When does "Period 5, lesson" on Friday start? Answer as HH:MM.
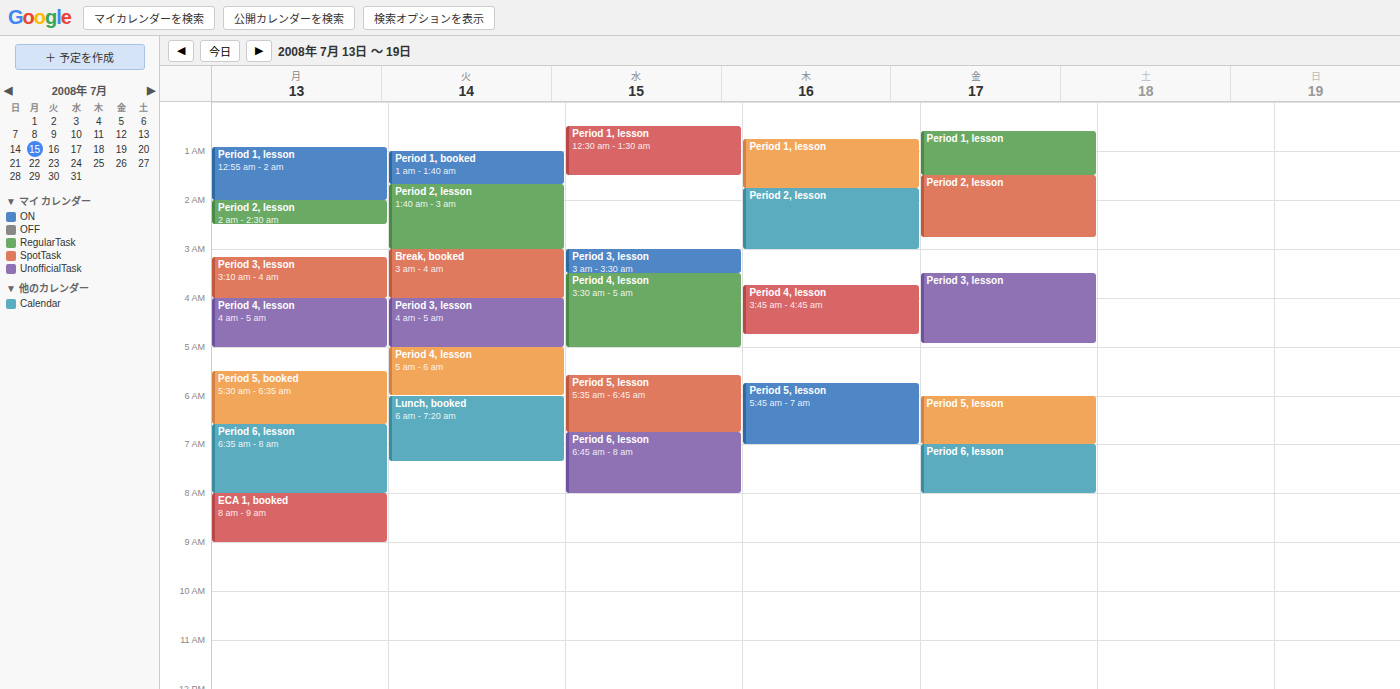
06:00